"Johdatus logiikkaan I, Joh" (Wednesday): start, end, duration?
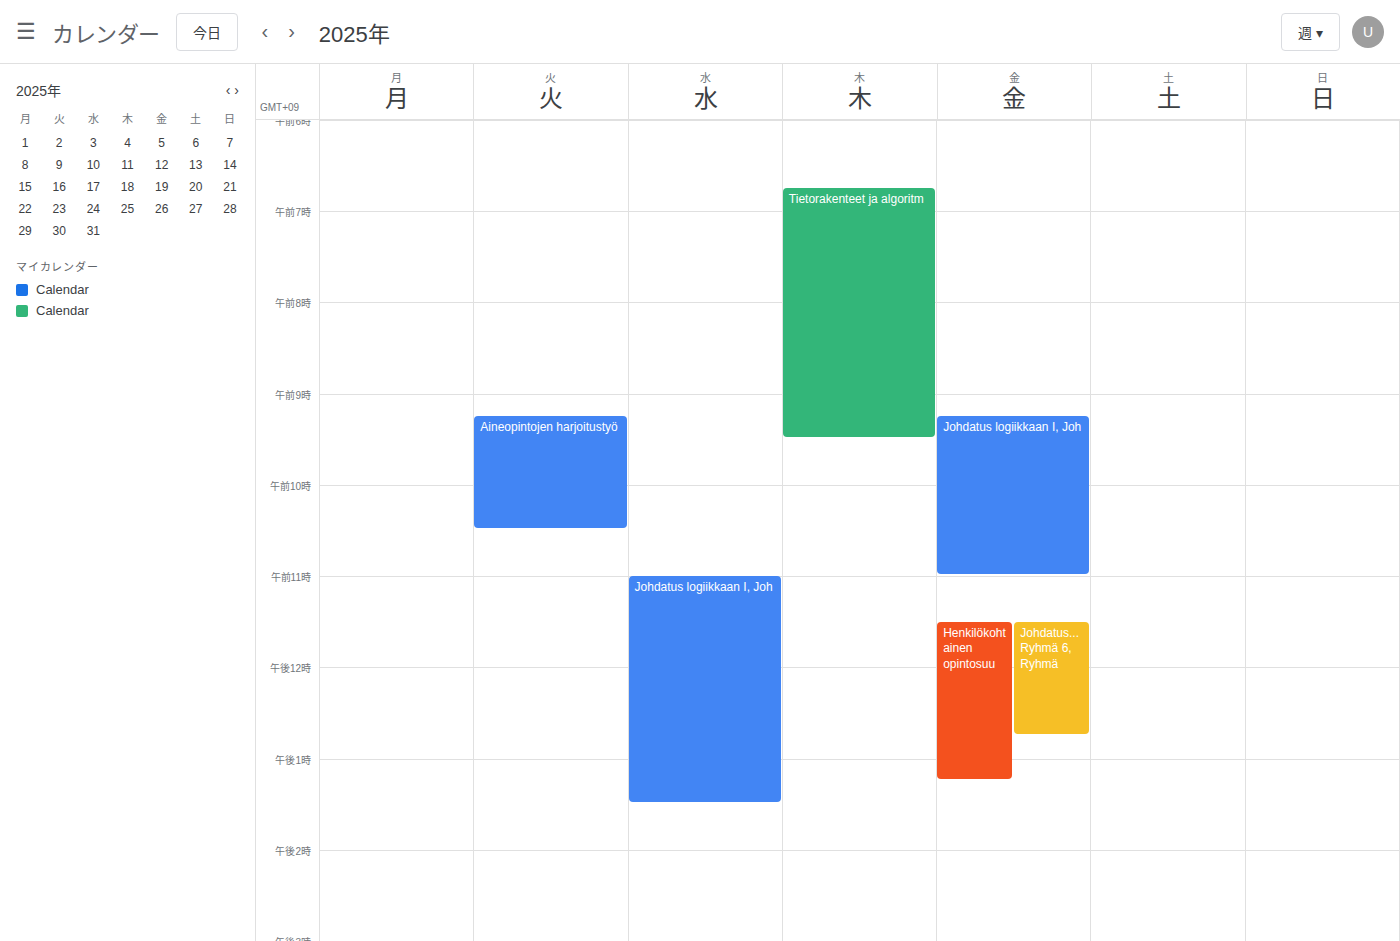
11:00 AM to 1:30 PM, 2 hours 30 minutes